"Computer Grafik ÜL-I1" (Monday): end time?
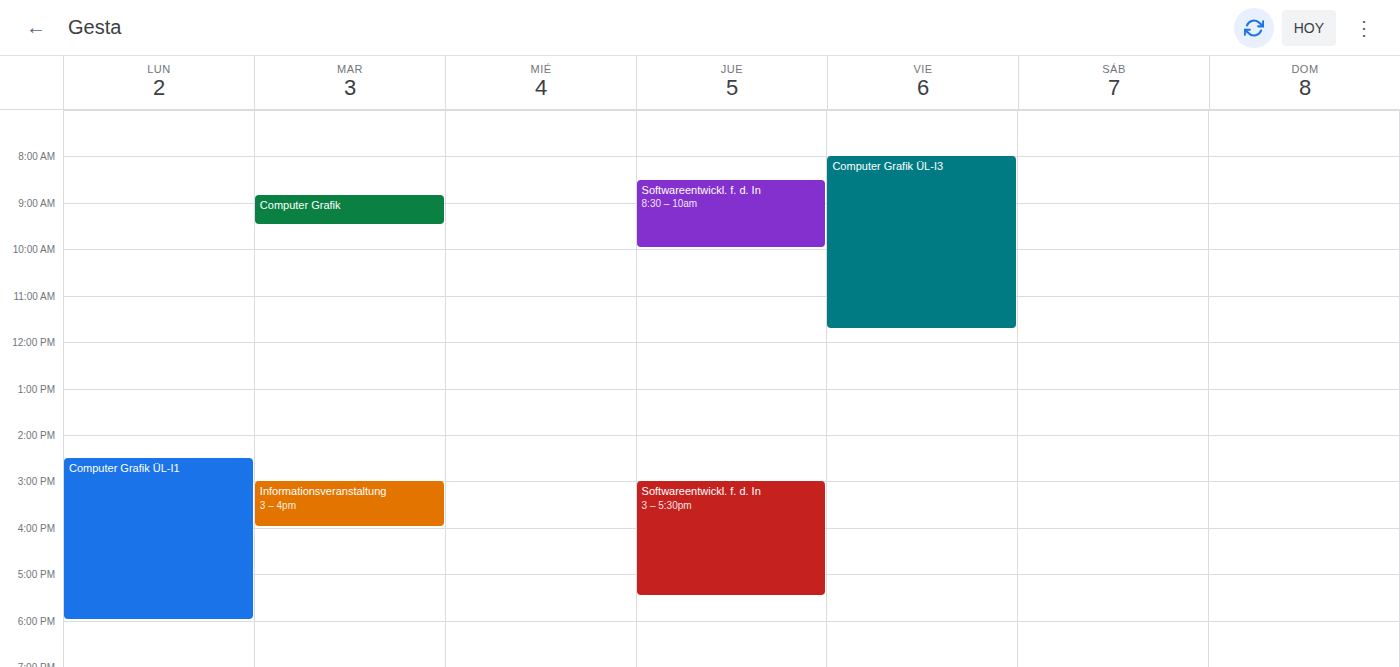
6:00 PM